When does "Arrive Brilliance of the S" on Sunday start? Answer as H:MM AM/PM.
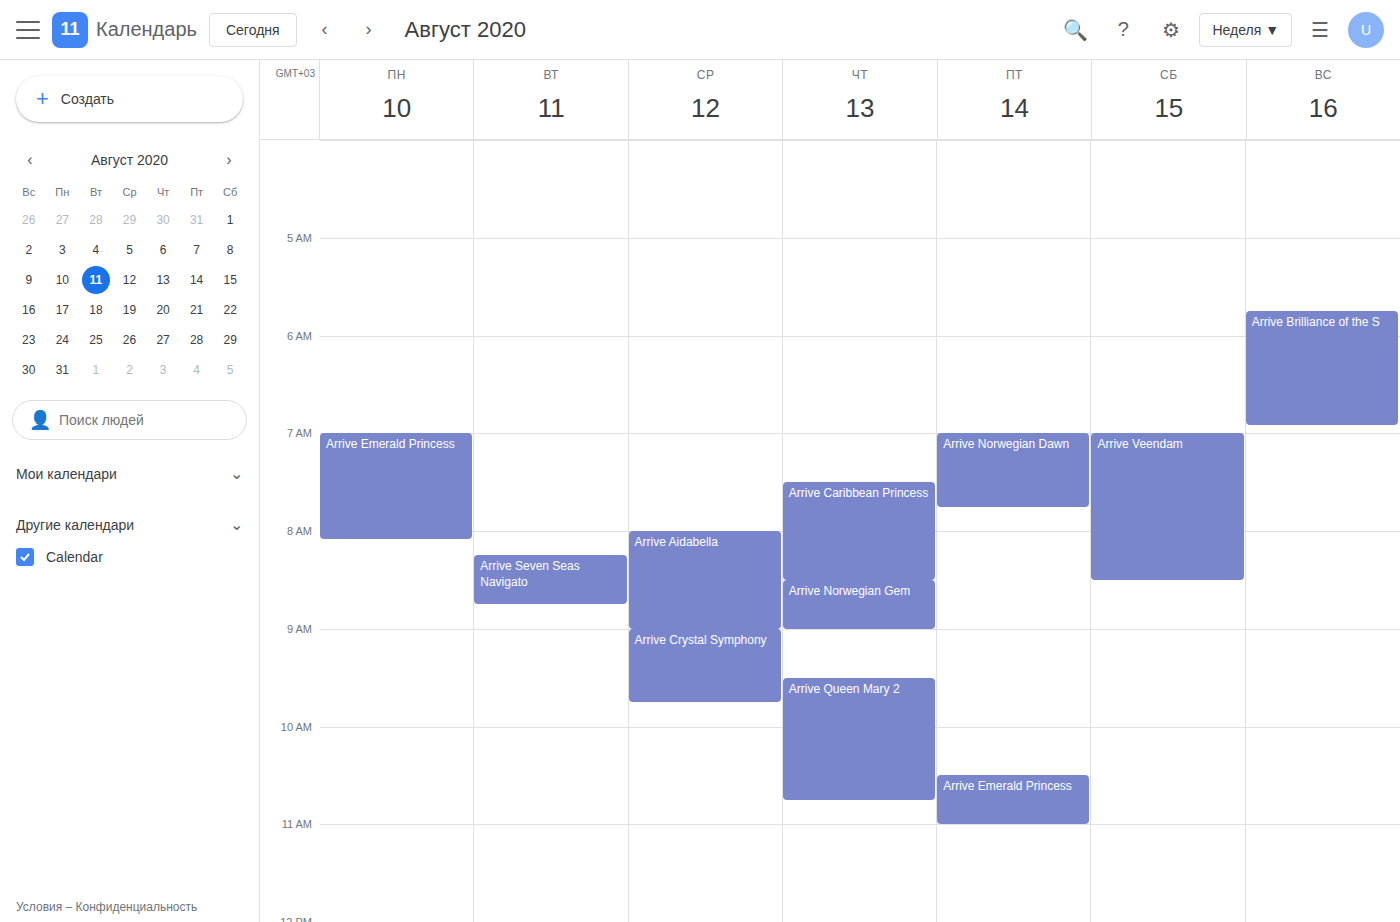
5:45 AM